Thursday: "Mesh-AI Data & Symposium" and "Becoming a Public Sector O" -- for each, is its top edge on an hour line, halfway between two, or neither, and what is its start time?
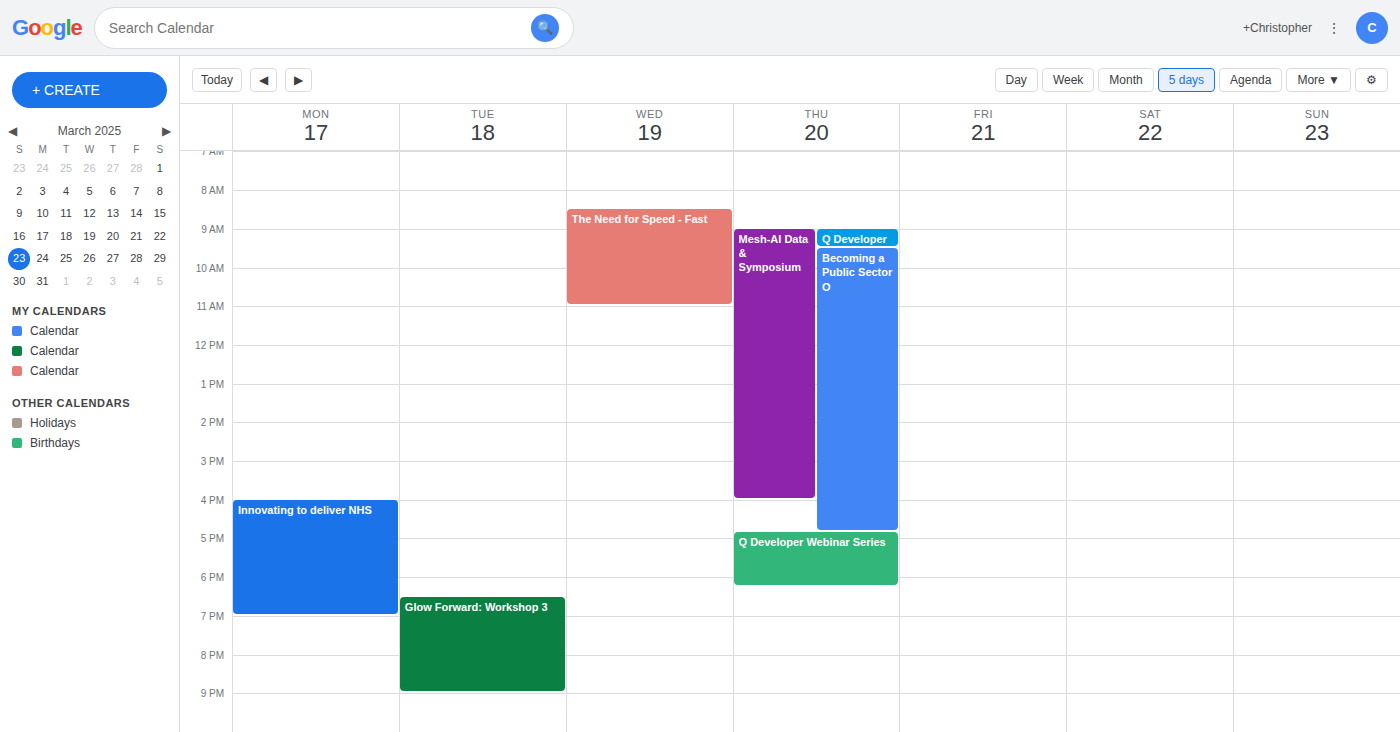
"Mesh-AI Data & Symposium": 09:00, exactly on the 09:00 line. "Becoming a Public Sector O": 09:30, halfway between the 09:00 and 10:00 lines.